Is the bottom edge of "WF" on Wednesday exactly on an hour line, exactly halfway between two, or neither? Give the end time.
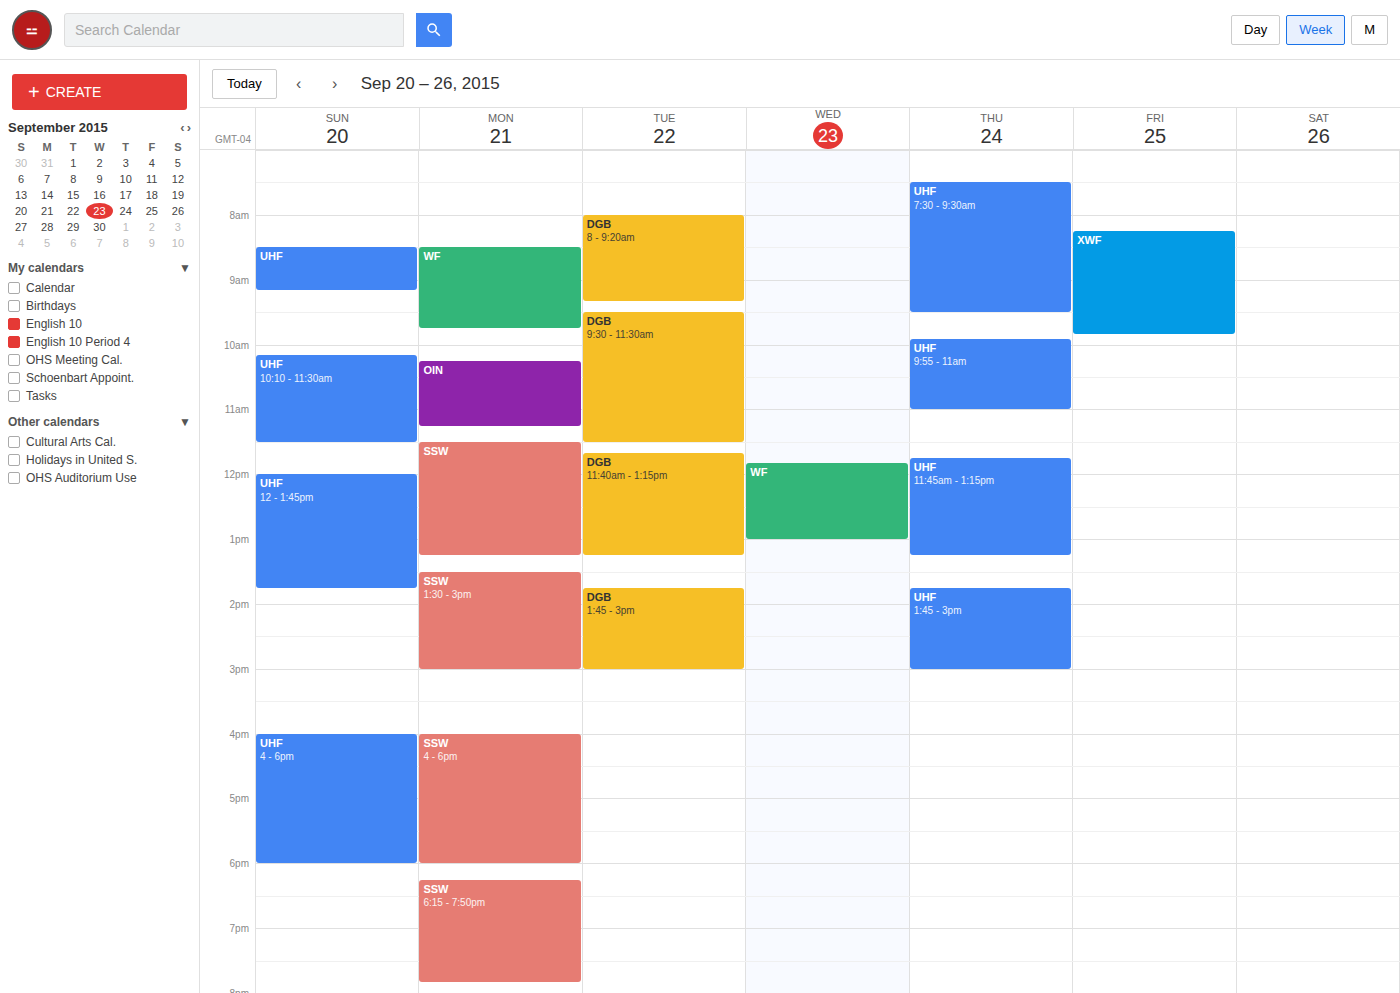
1:00 PM -- exactly on the 1 PM line.